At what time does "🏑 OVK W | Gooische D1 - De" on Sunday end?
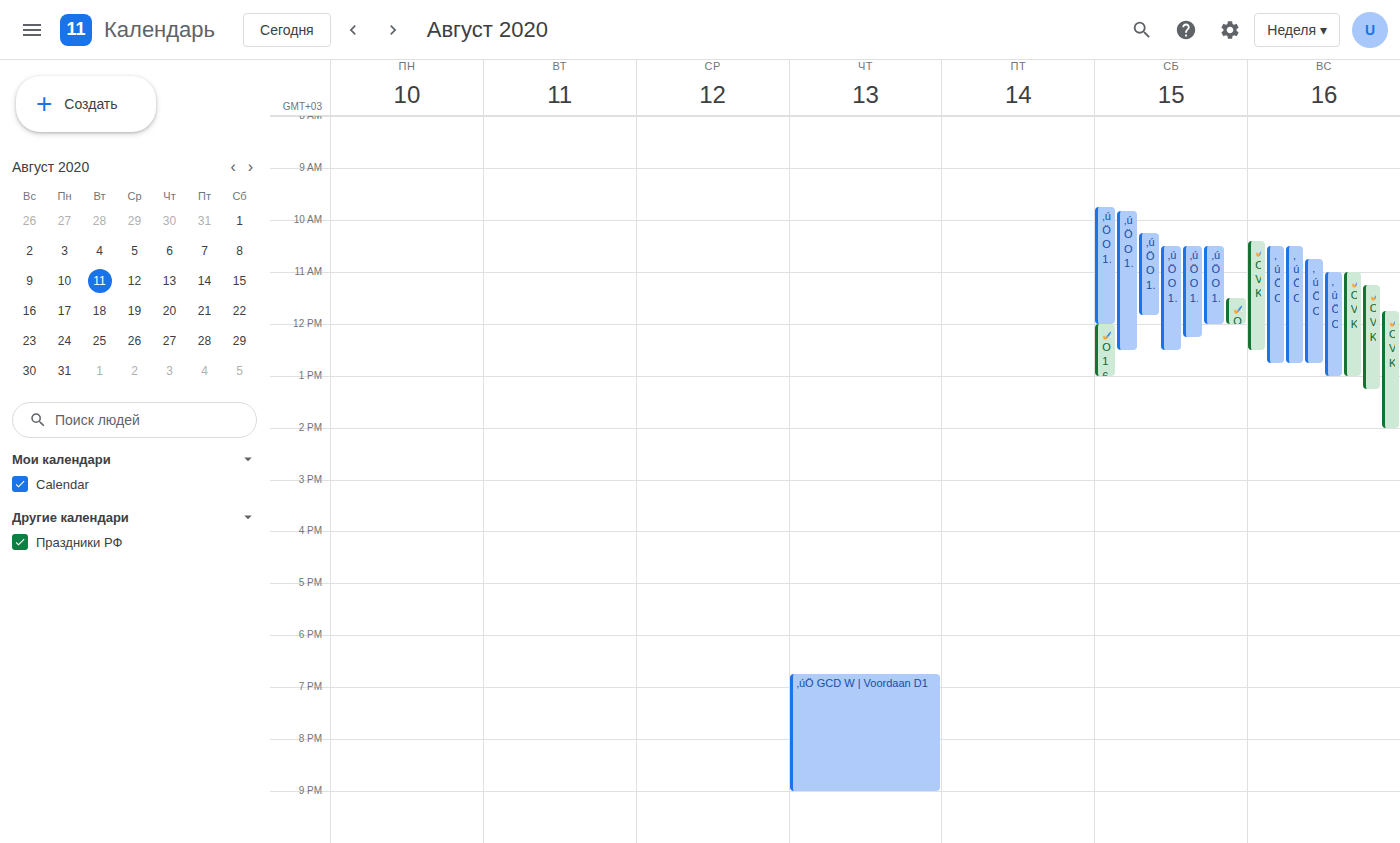
1:15 PM